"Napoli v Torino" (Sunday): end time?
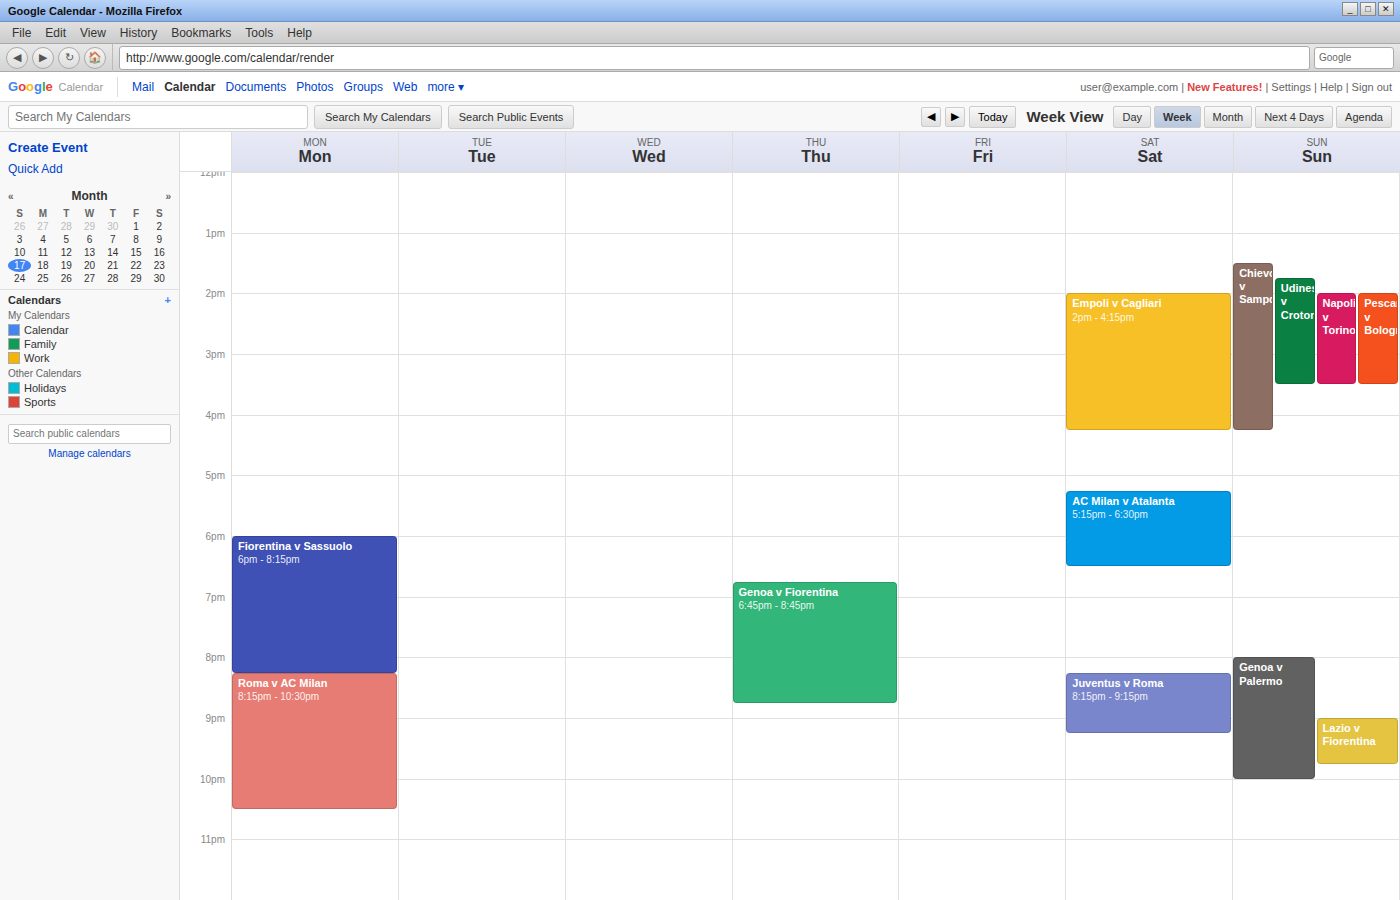
3:30 PM